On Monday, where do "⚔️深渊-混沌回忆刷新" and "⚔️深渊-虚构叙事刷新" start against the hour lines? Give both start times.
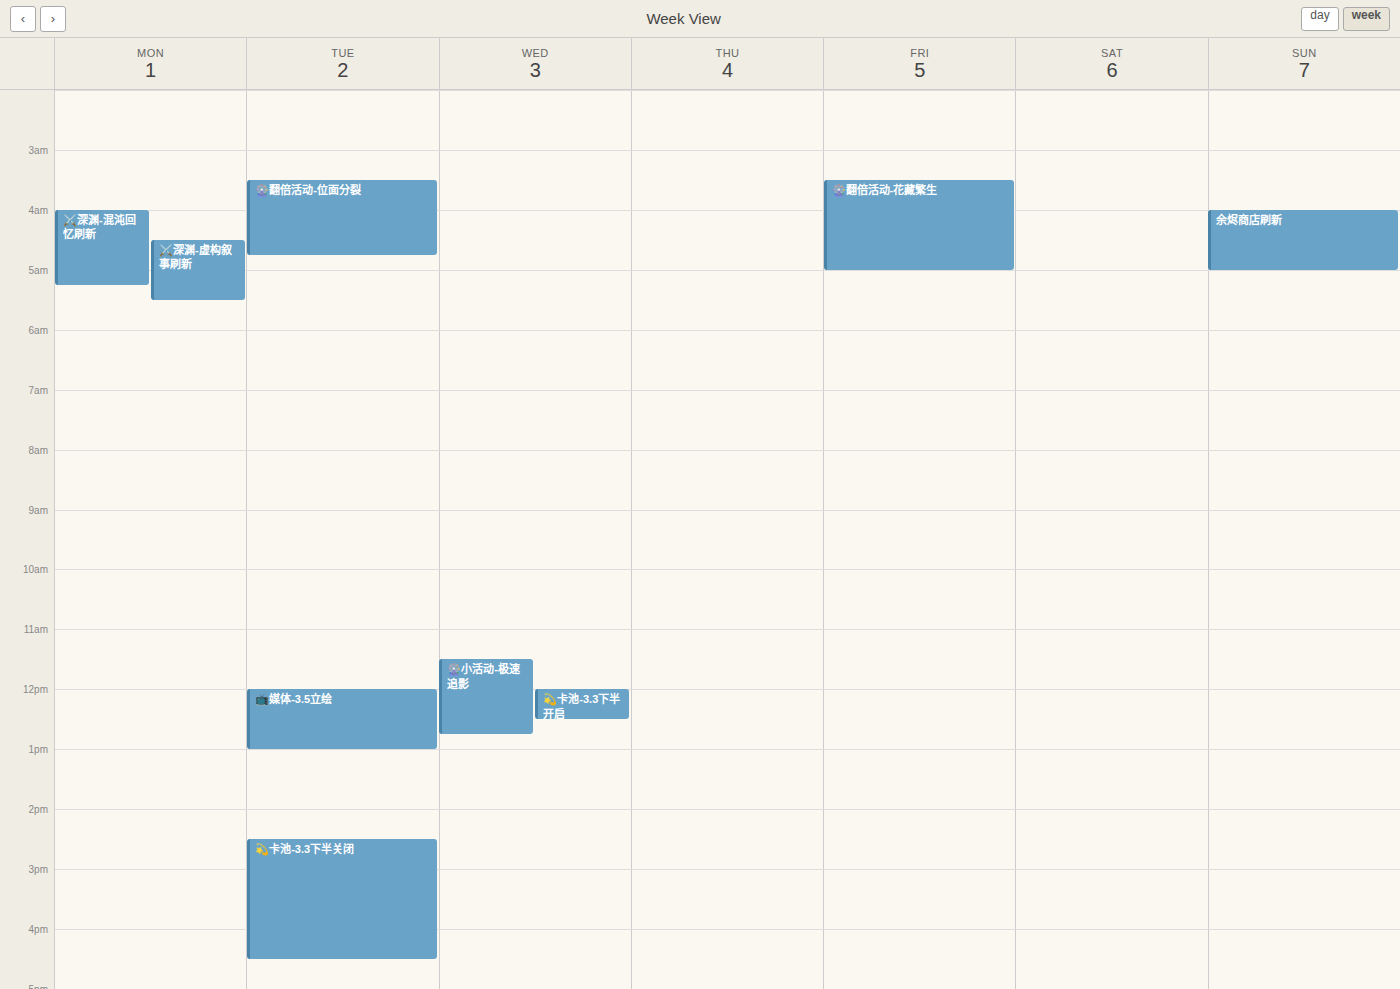
"⚔️深渊-混沌回忆刷新": 4:00 AM, exactly on the 4 AM line. "⚔️深渊-虚构叙事刷新": 4:30 AM, halfway between the 4 AM and 5 AM lines.